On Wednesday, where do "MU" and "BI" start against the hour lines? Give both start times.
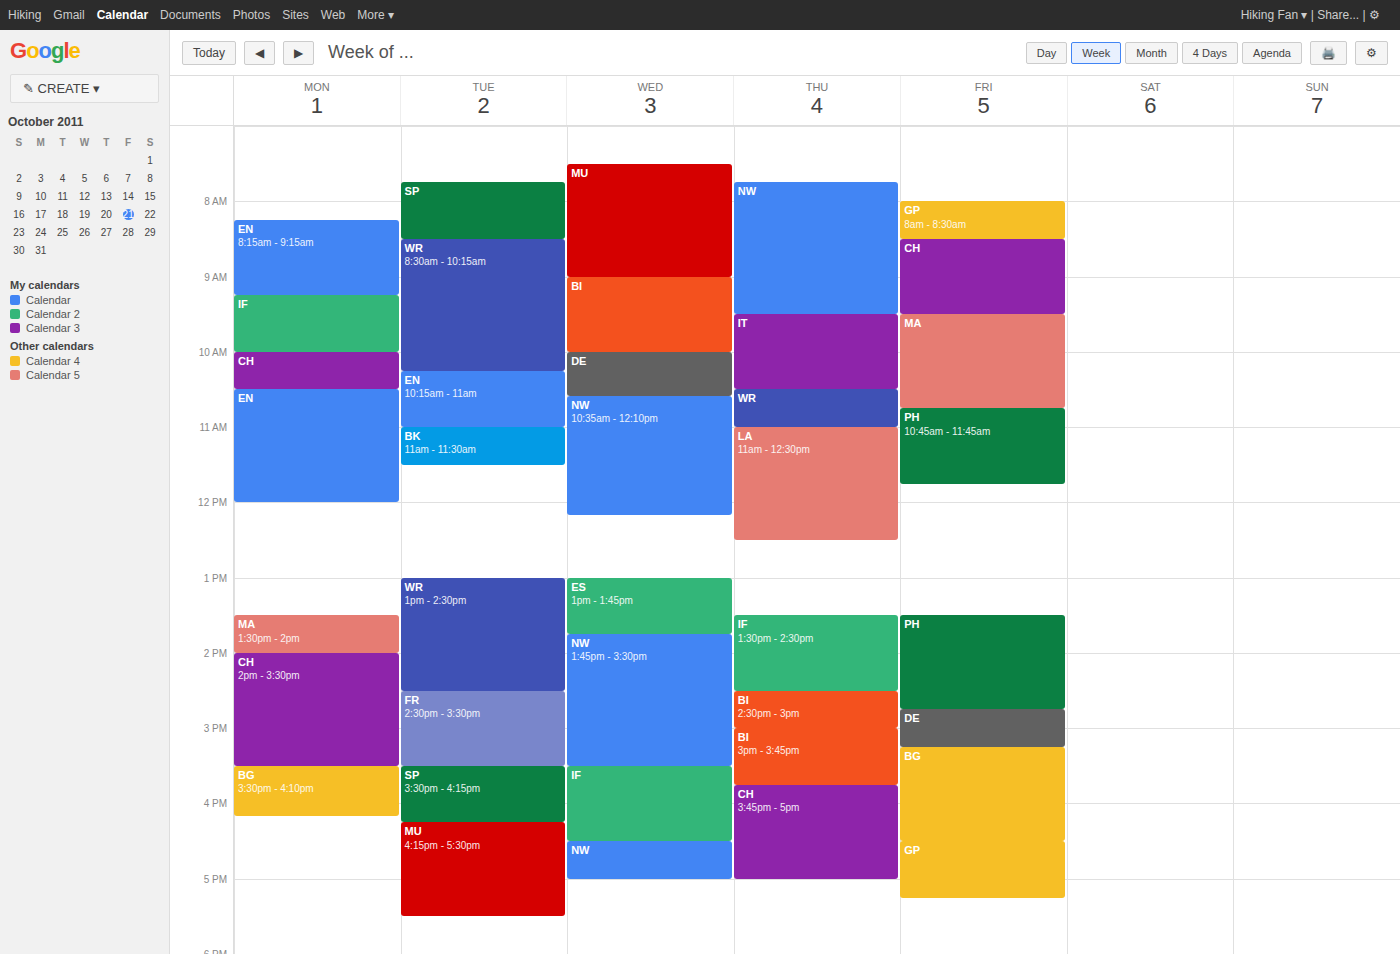
"MU": 7:30 AM, halfway between the 7 AM and 8 AM lines. "BI": 9:00 AM, exactly on the 9 AM line.